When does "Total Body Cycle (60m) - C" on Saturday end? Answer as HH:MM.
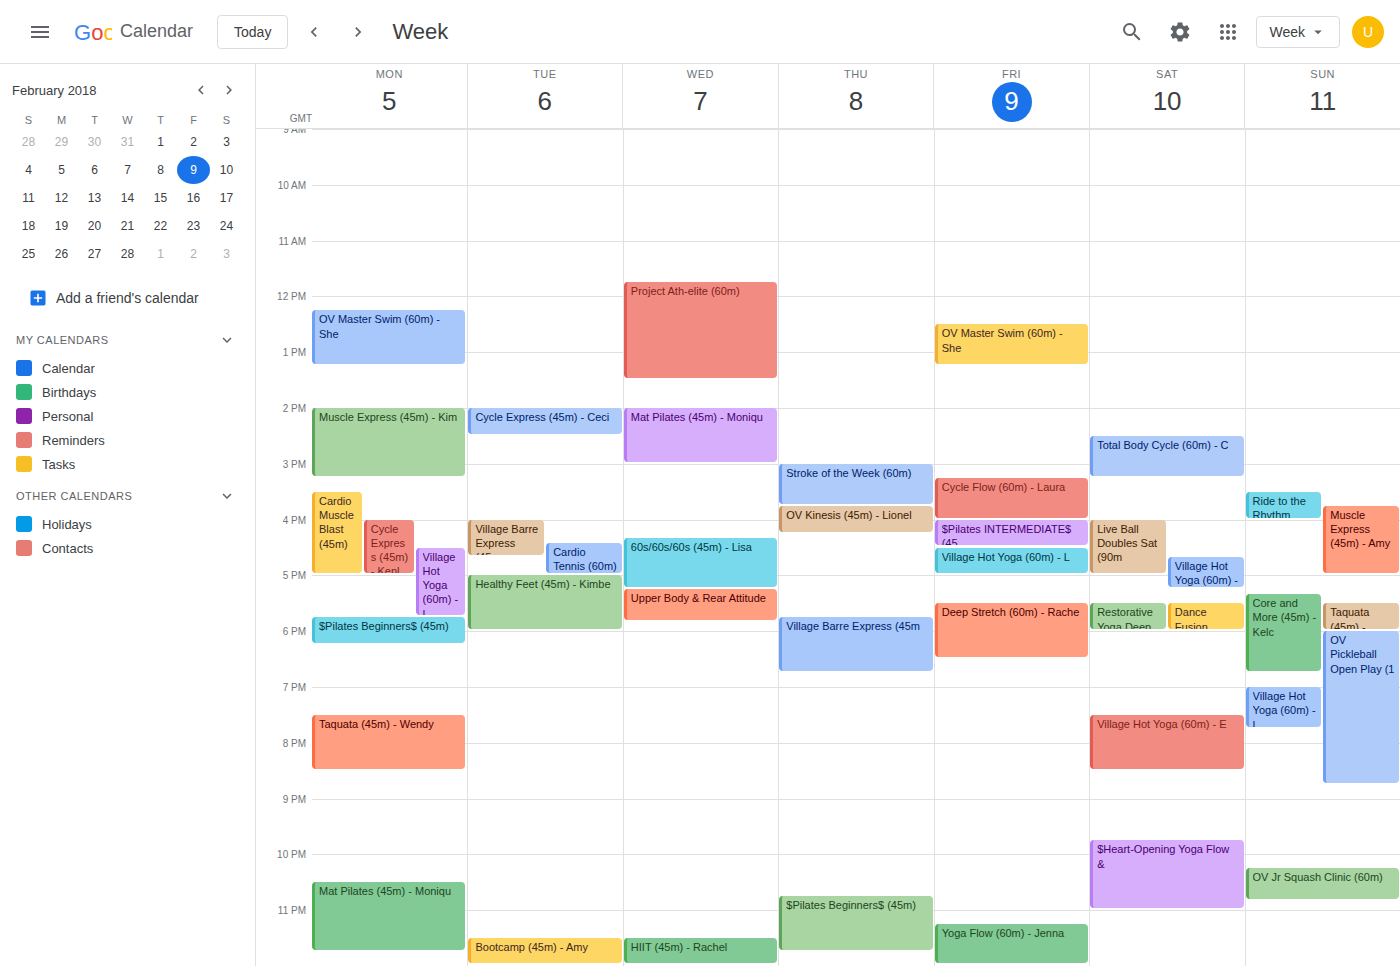
15:15